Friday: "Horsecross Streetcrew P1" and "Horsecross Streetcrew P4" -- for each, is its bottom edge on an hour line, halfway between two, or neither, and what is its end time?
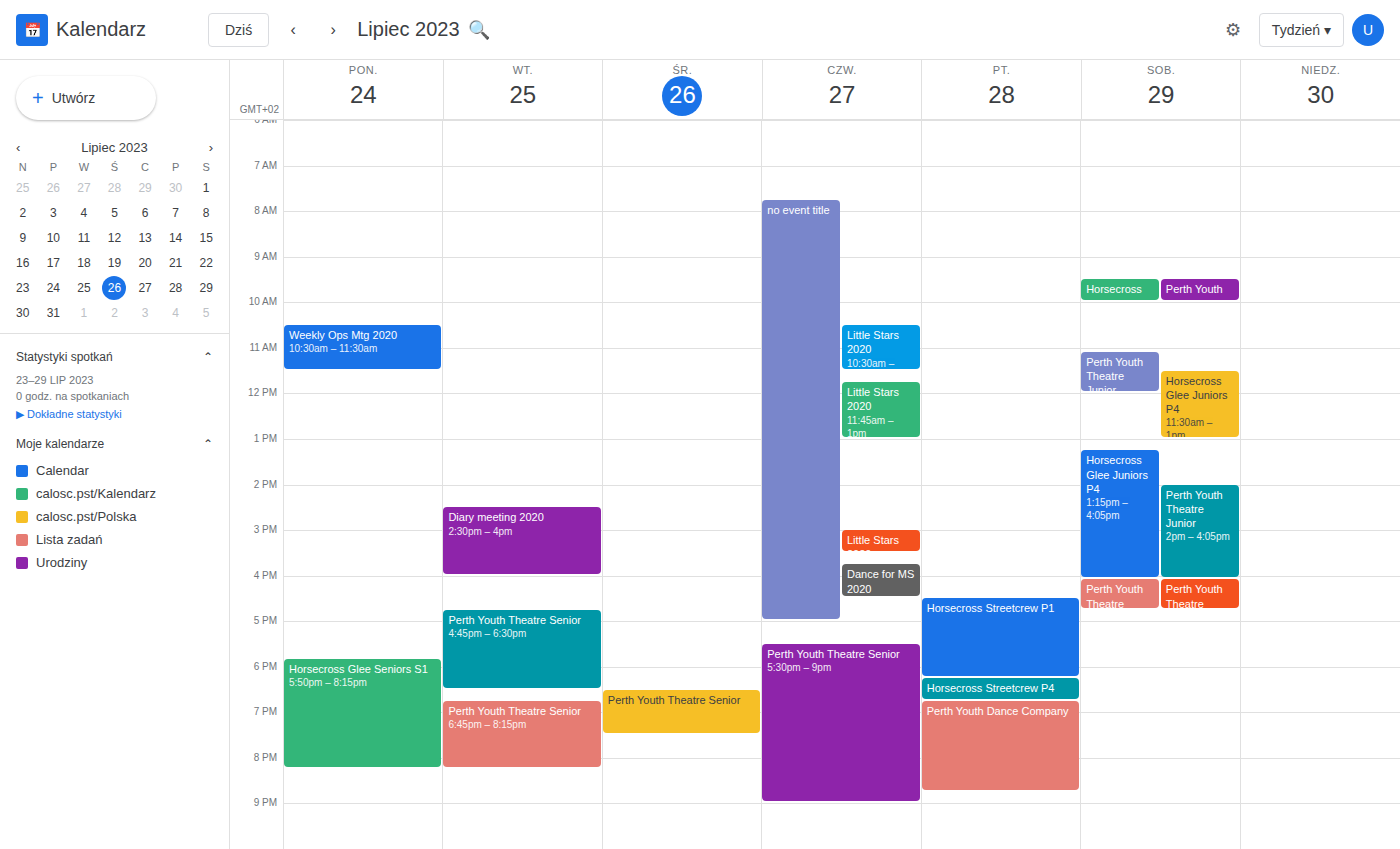
"Horsecross Streetcrew P1": 6:15 PM, neither: a quarter of the way from the 6 PM line to the 7 PM line. "Horsecross Streetcrew P4": 6:45 PM, neither: three quarters of the way from the 6 PM line to the 7 PM line.